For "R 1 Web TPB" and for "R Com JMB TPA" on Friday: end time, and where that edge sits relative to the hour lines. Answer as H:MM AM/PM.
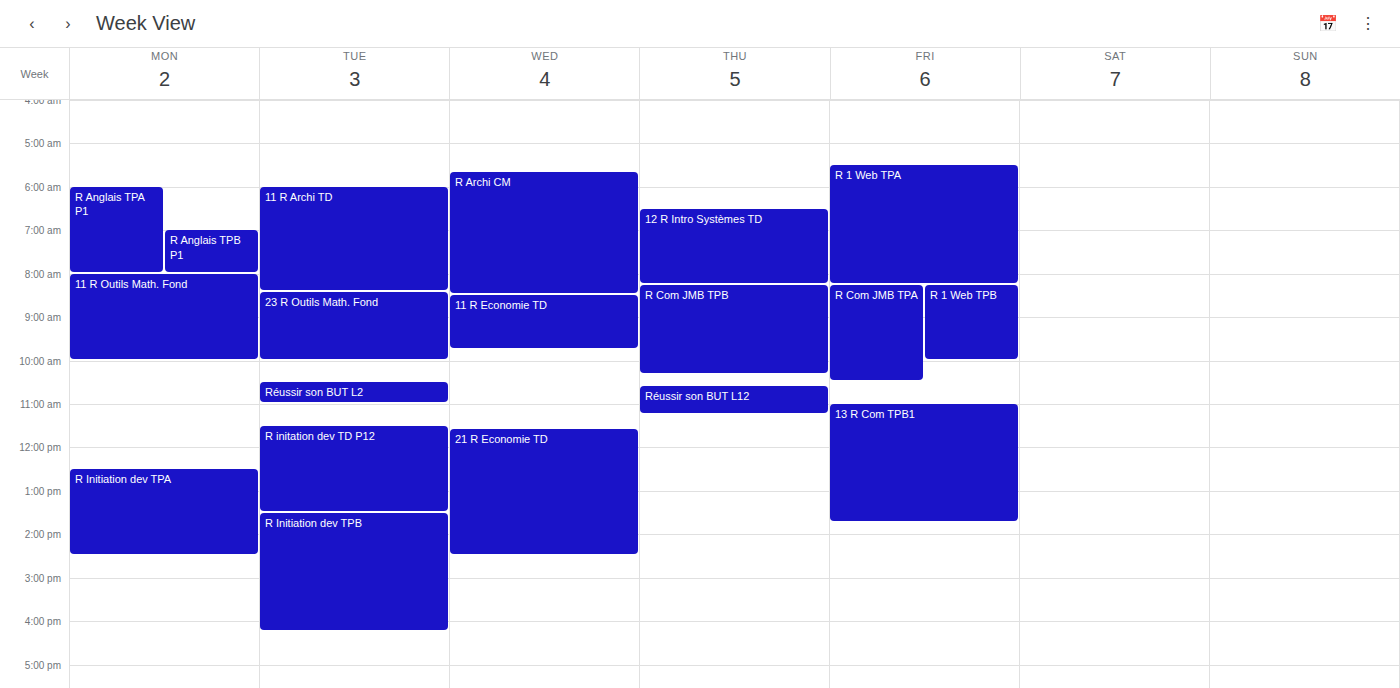
"R 1 Web TPB": 10:00 AM, exactly on the 10 AM line. "R Com JMB TPA": 10:30 AM, halfway between the 10 AM and 11 AM lines.